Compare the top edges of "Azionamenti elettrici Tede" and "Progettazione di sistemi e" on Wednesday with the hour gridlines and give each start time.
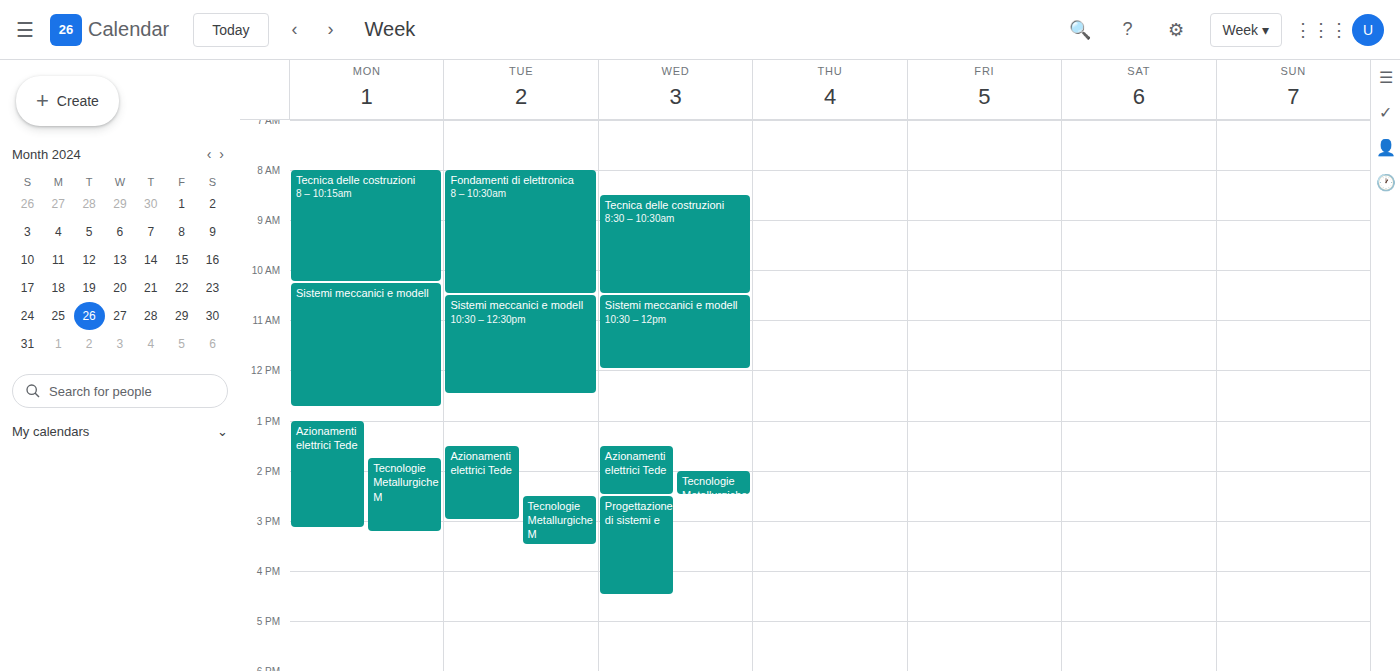
"Azionamenti elettrici Tede": 1:30 PM, halfway between the 1 PM and 2 PM lines. "Progettazione di sistemi e": 2:30 PM, halfway between the 2 PM and 3 PM lines.